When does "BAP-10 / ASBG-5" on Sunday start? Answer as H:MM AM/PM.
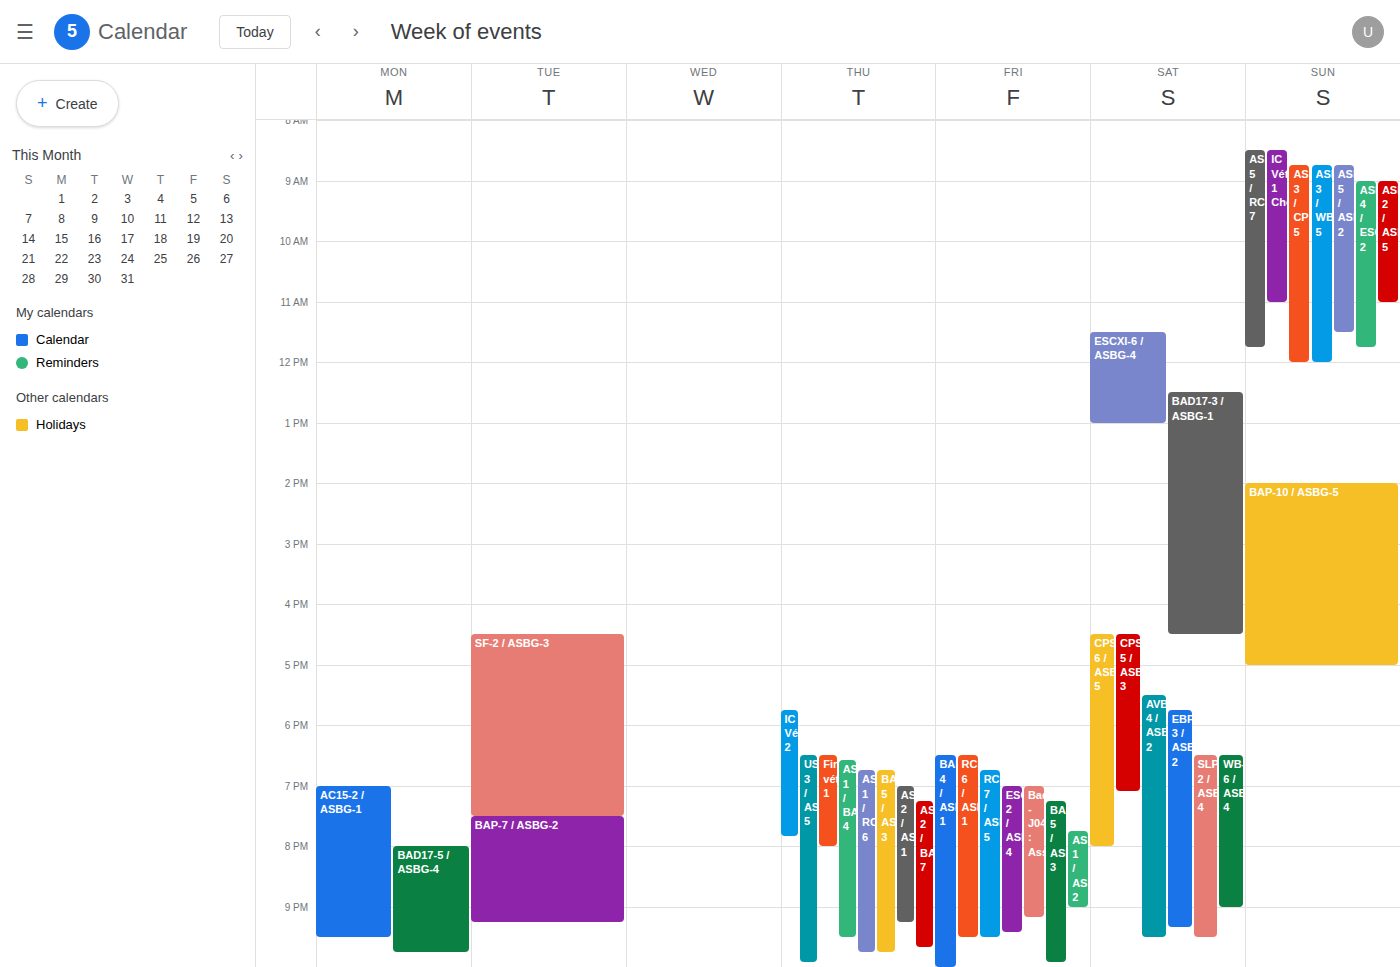
2:00 PM